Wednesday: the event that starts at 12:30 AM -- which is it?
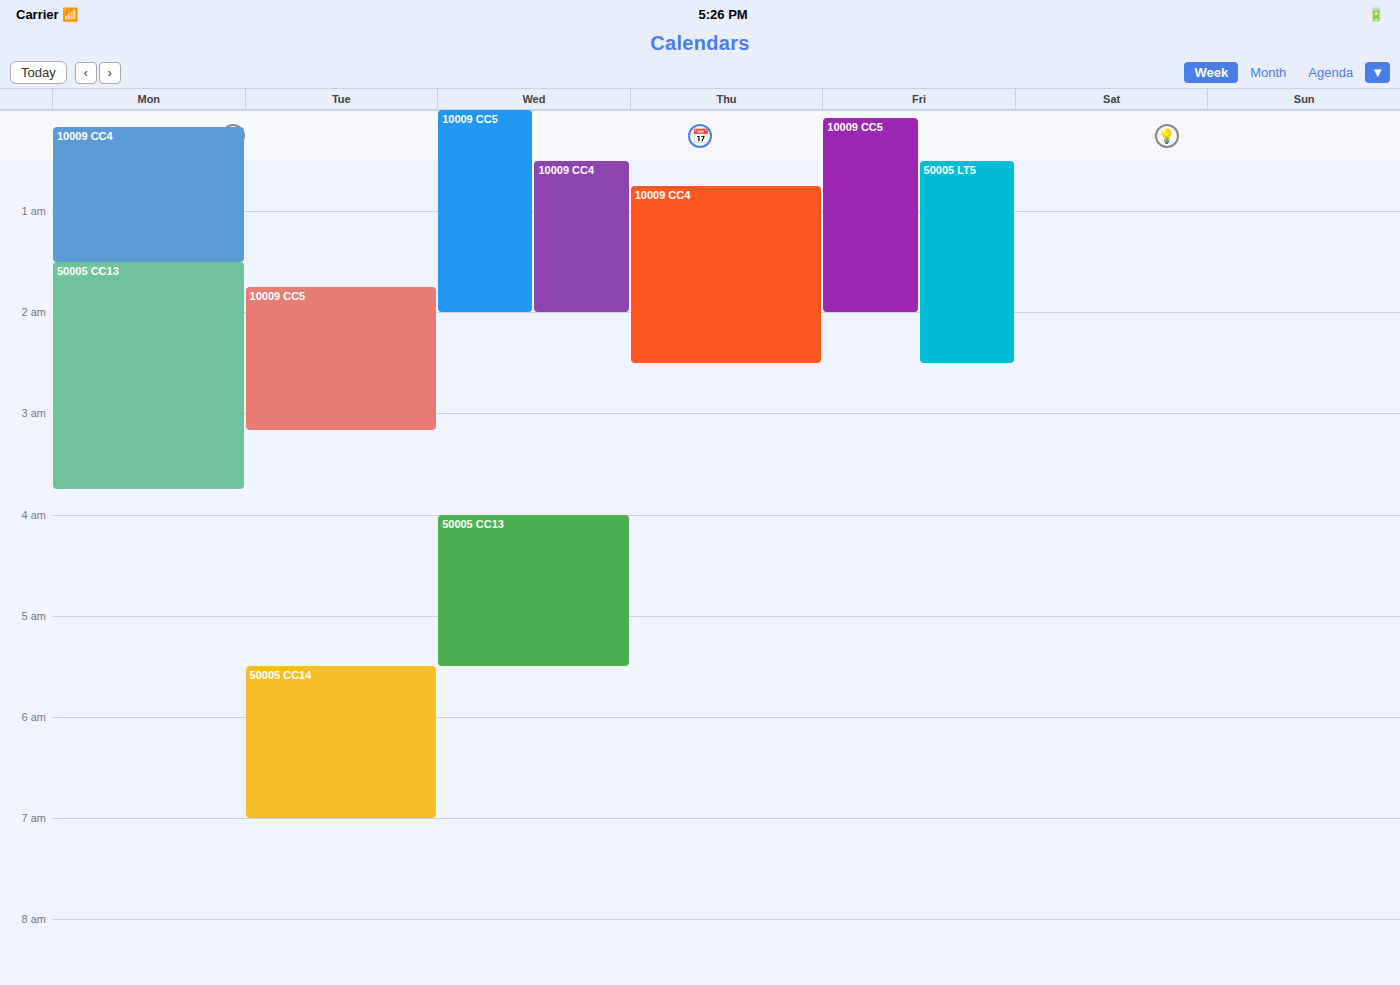
"10009 CC4"